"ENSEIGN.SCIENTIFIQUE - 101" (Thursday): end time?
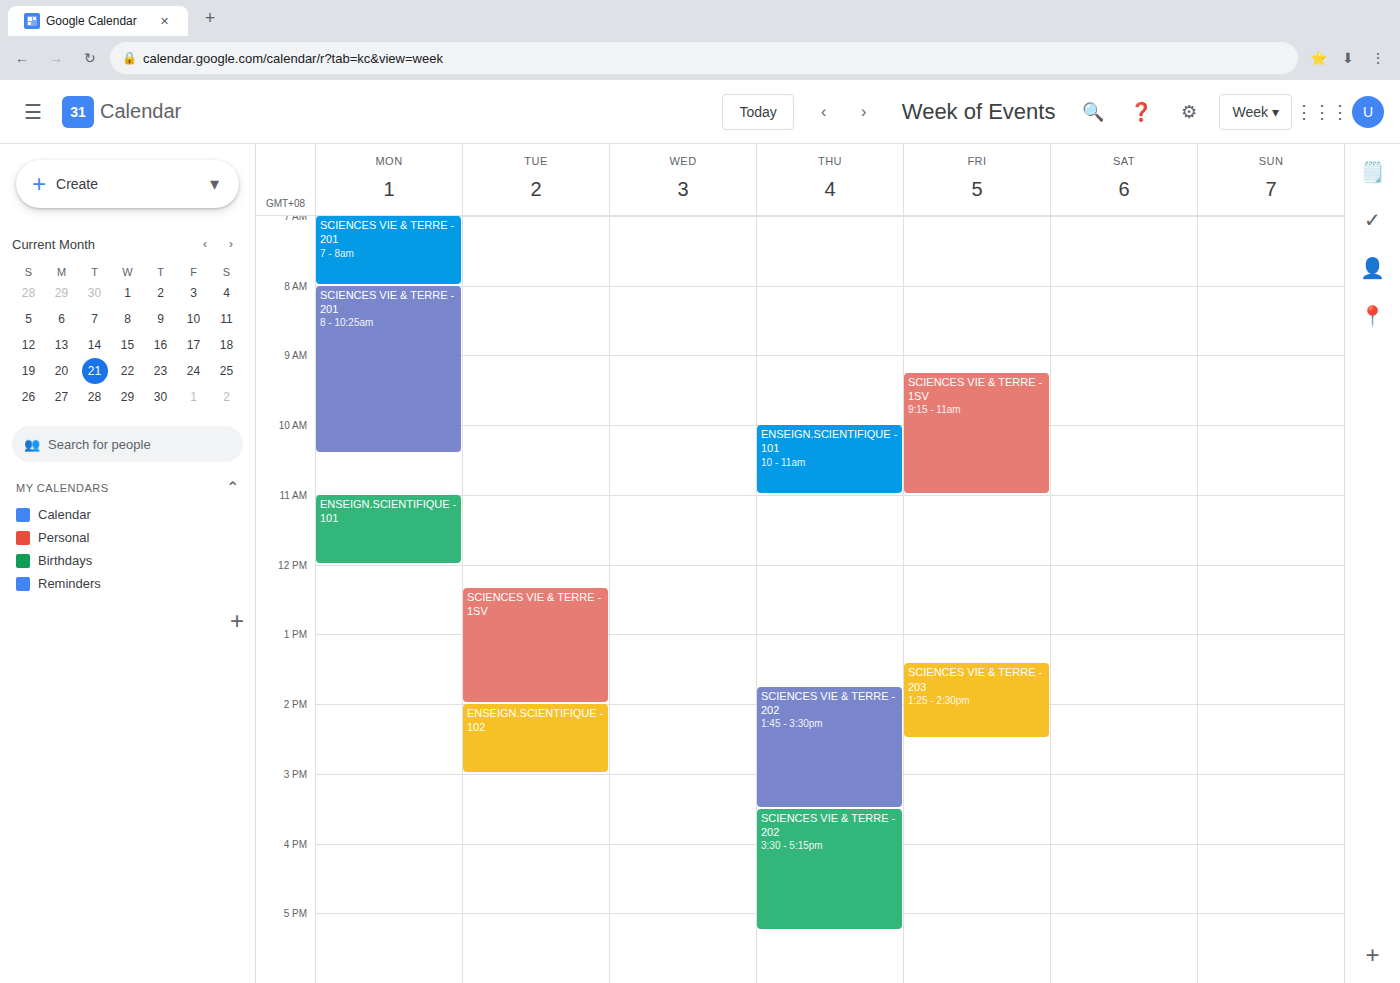
11:00 AM